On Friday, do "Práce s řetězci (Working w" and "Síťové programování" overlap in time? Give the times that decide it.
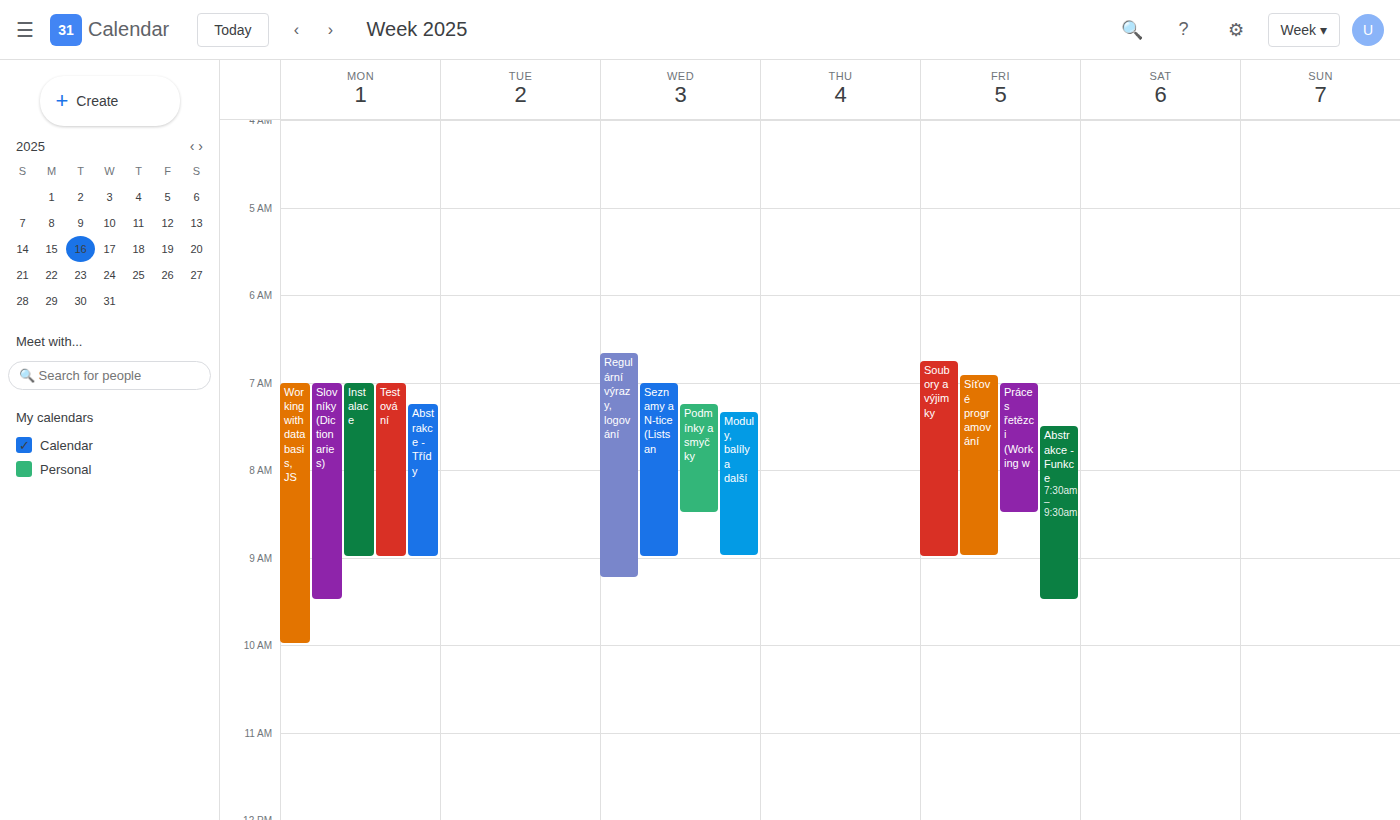
"Práce s řetězci (Working w" runs 7:00 AM to 8:30 AM, inside "Síťové programování" -- they overlap.